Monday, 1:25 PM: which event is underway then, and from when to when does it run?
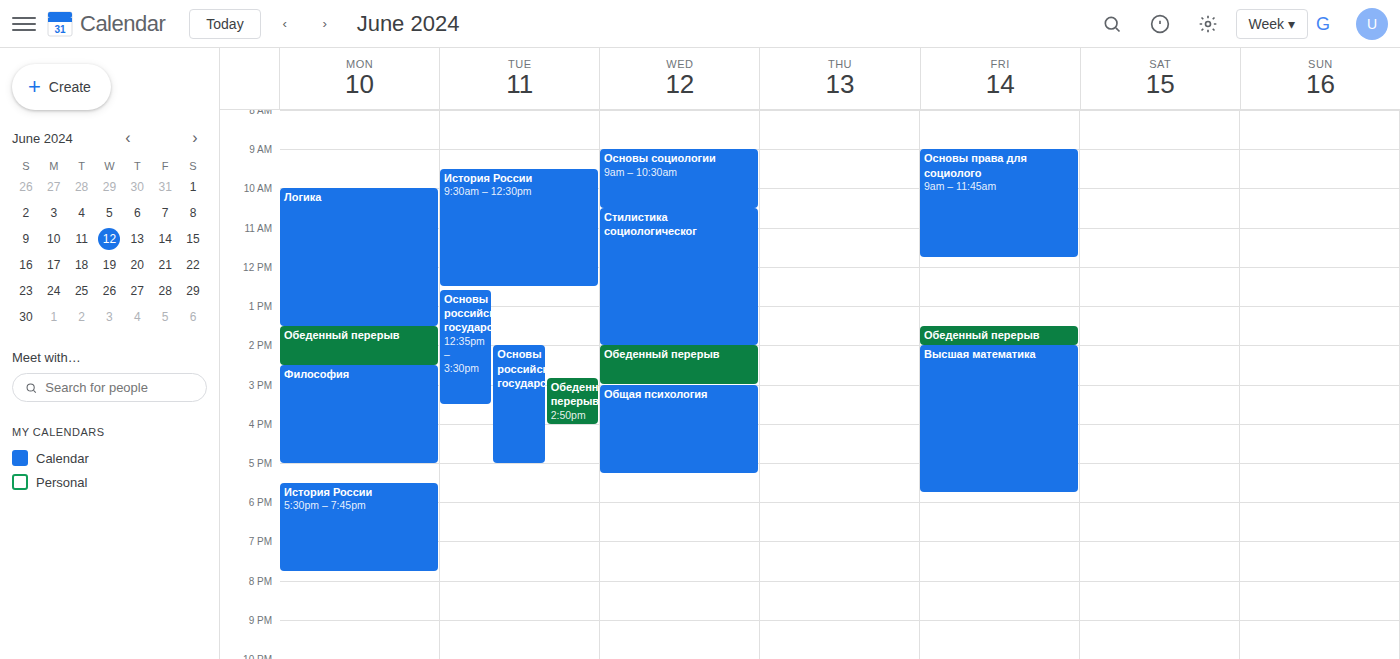
"Логика", 10:00 AM to 1:30 PM